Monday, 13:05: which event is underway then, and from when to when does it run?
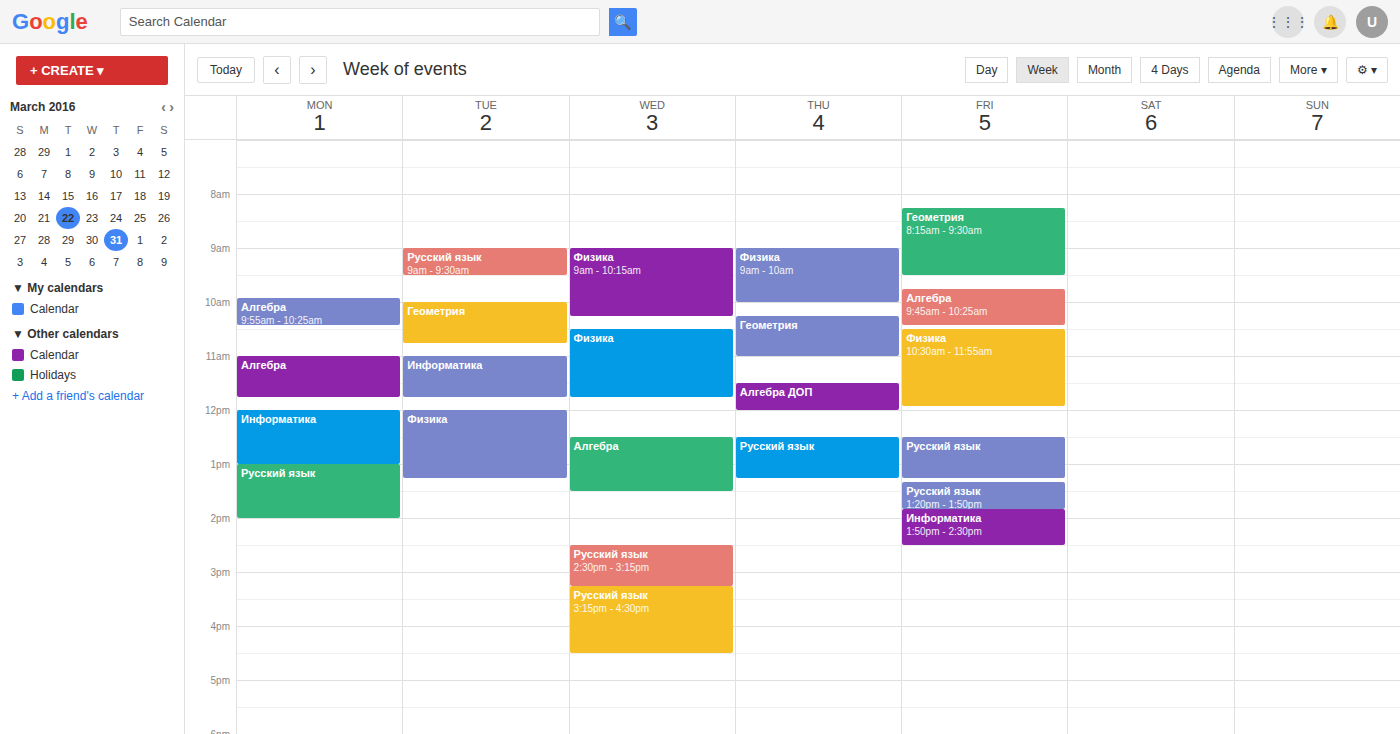
"Русский язык", 13:00 to 14:00